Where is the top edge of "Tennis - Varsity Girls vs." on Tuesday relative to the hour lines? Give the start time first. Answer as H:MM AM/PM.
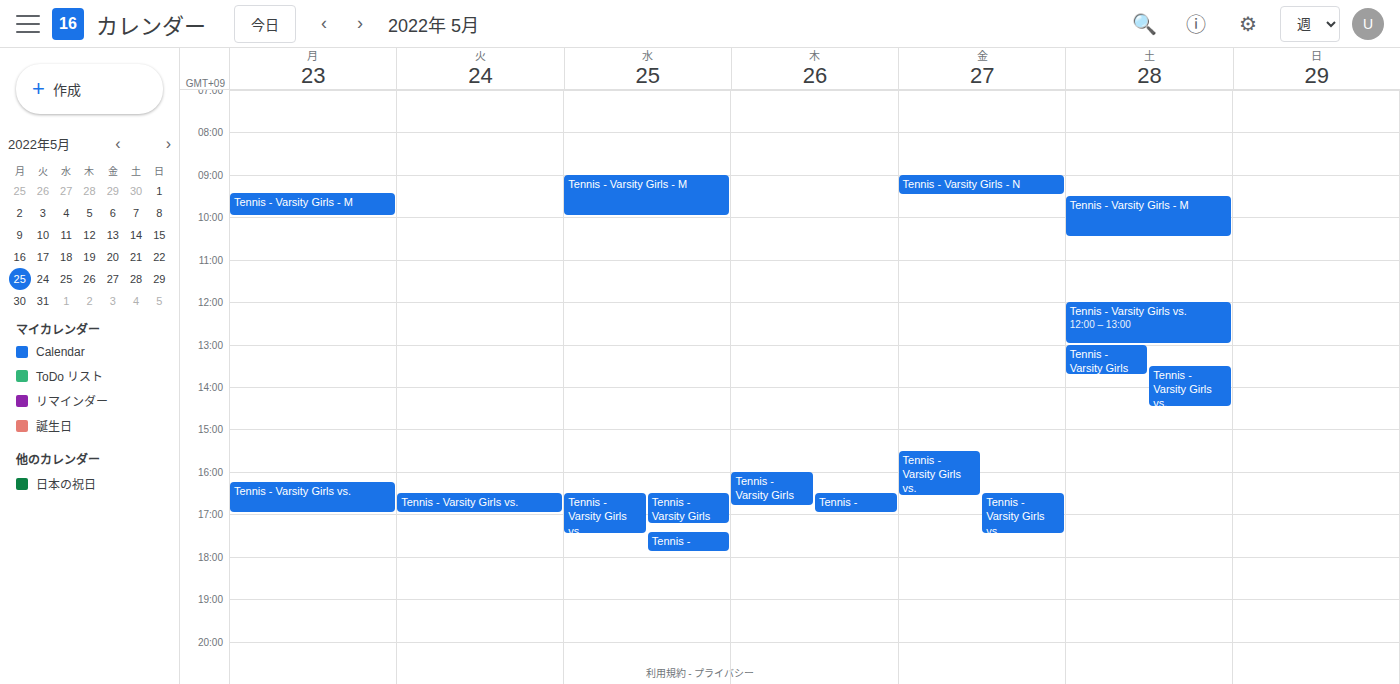
4:30 PM -- halfway between the 4 PM and 5 PM lines.